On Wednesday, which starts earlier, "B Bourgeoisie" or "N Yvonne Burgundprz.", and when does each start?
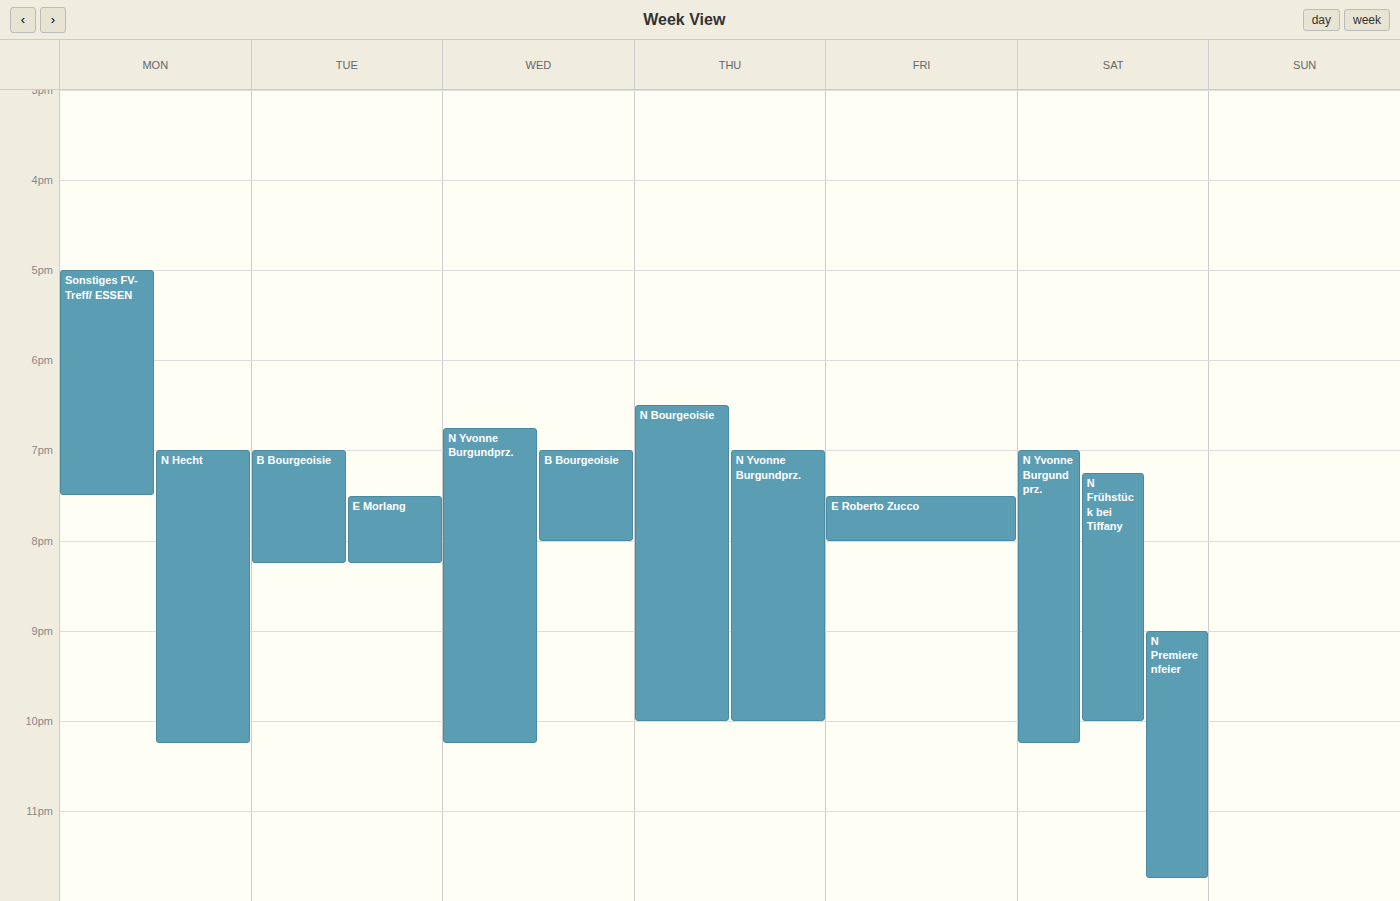
"N Yvonne Burgundprz." 6:45 PM; "B Bourgeoisie" 7:00 PM.